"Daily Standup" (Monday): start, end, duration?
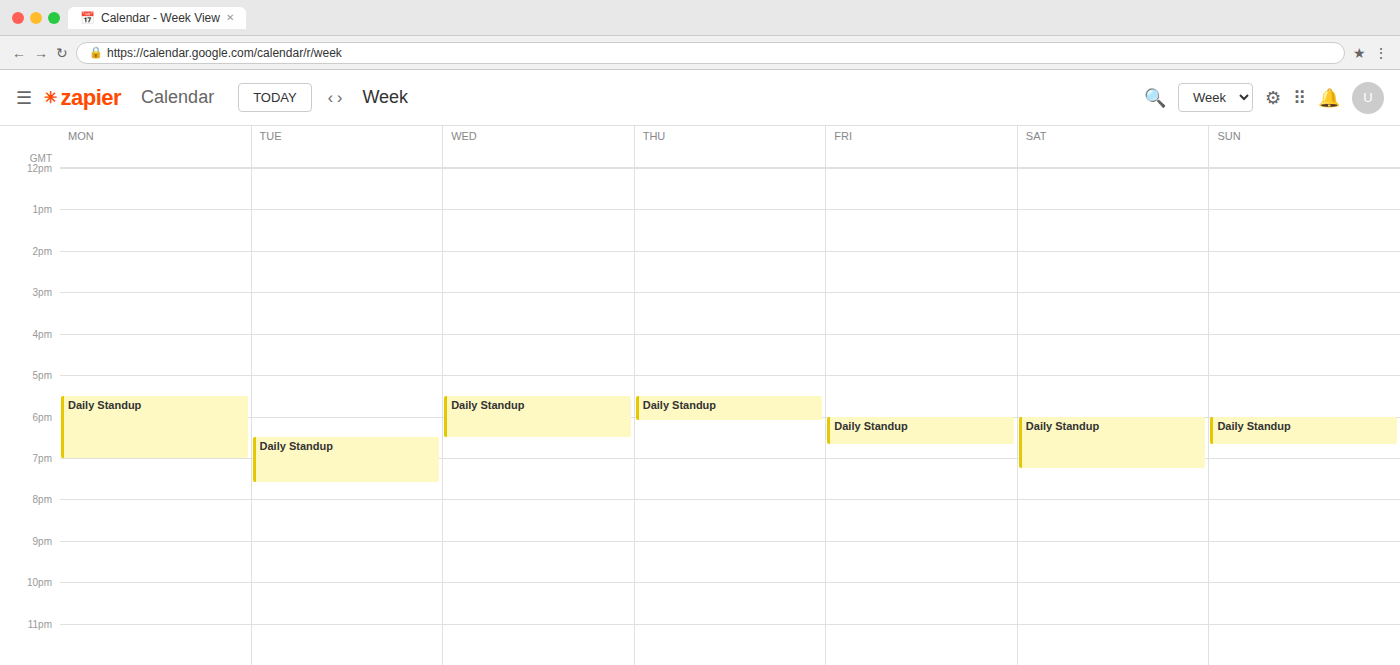
5:30 PM to 7:00 PM, 1 hour 30 minutes